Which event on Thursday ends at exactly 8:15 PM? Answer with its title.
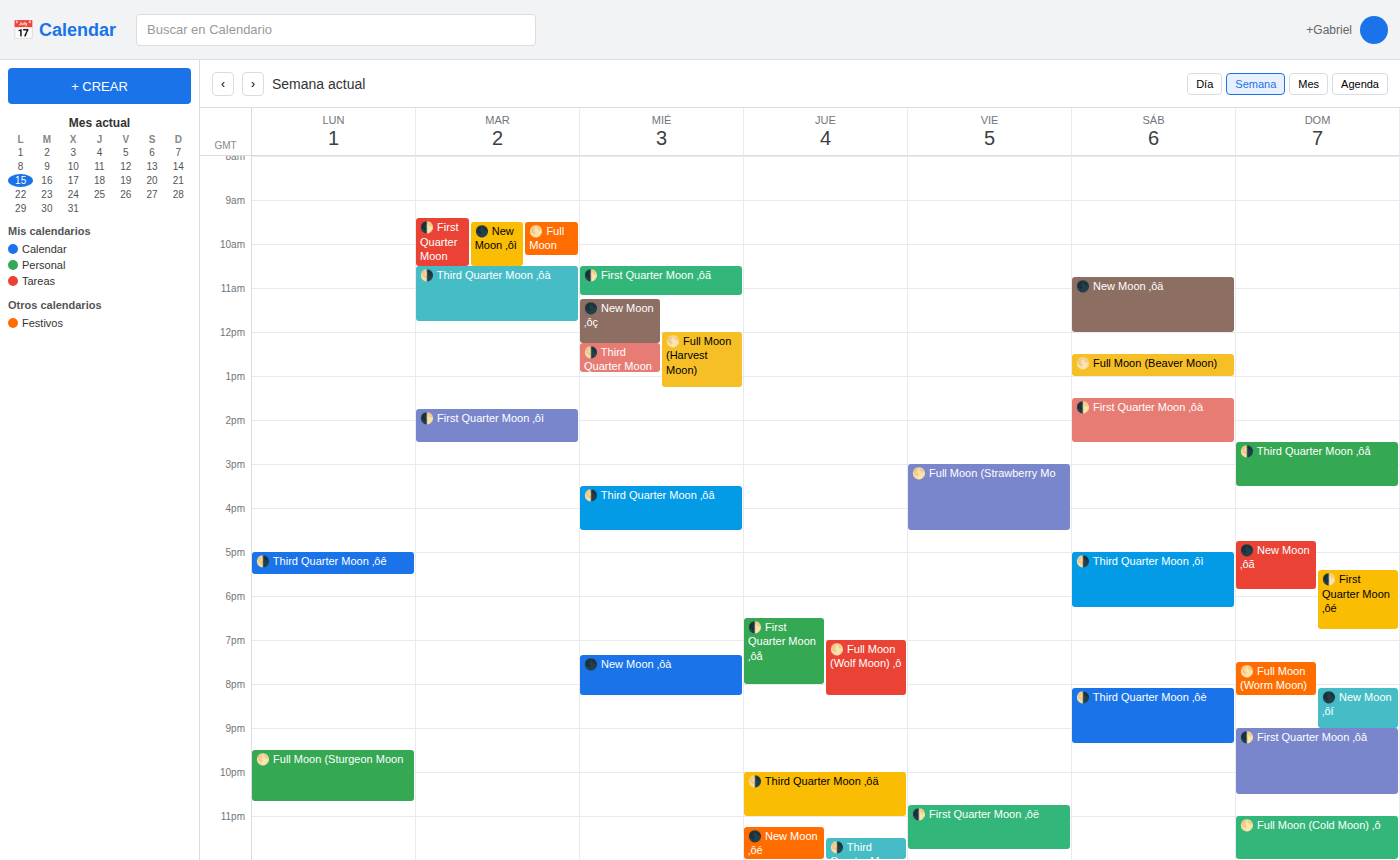
"🌕 Full Moon (Wolf Moon) ‚ô"